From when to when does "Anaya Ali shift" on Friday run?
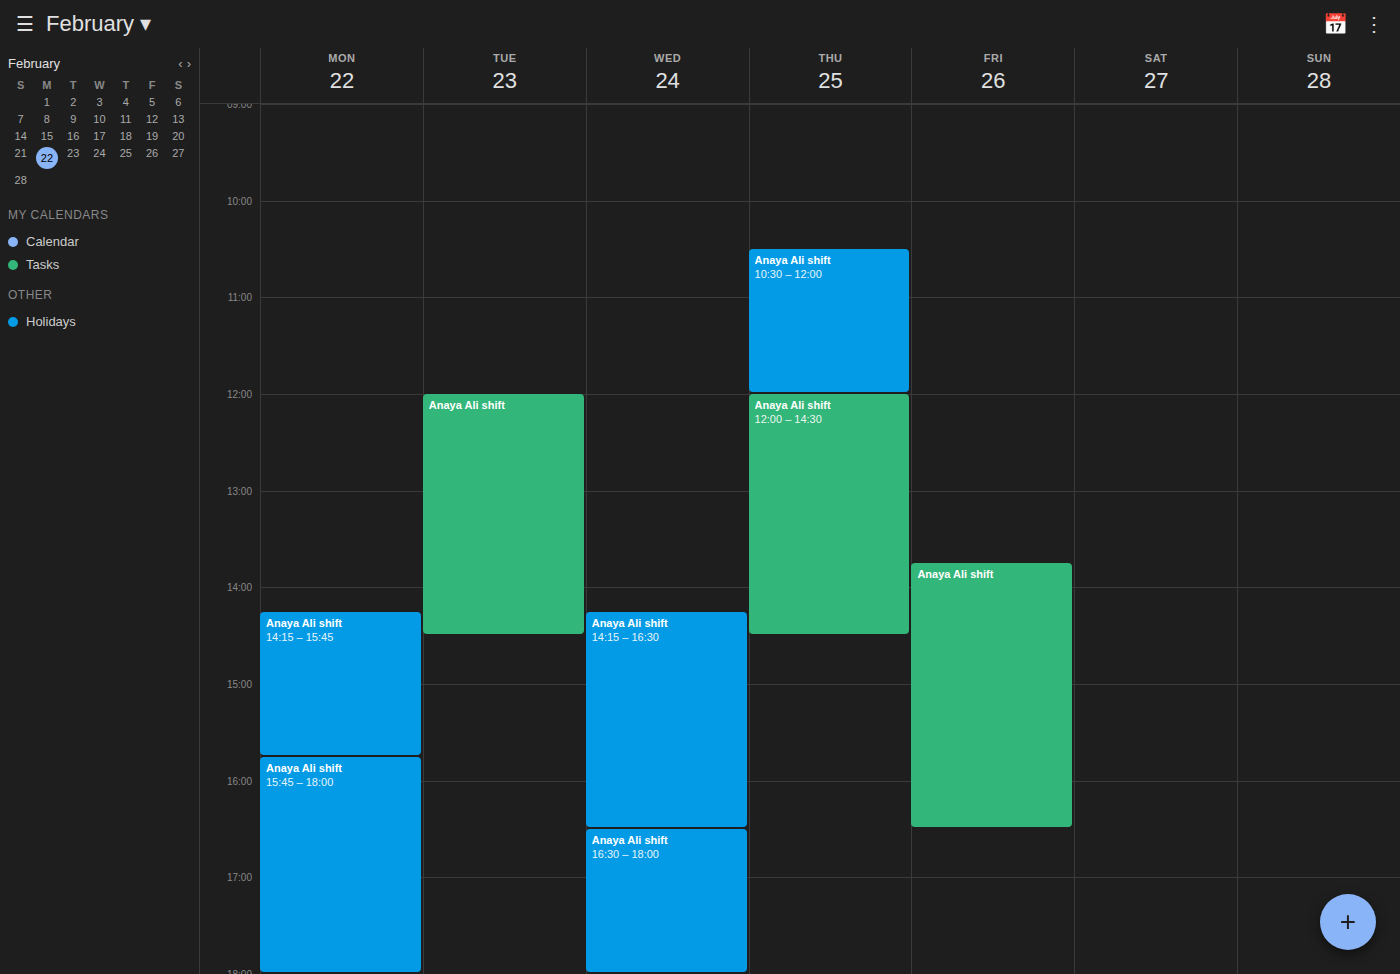
13:45 to 16:30